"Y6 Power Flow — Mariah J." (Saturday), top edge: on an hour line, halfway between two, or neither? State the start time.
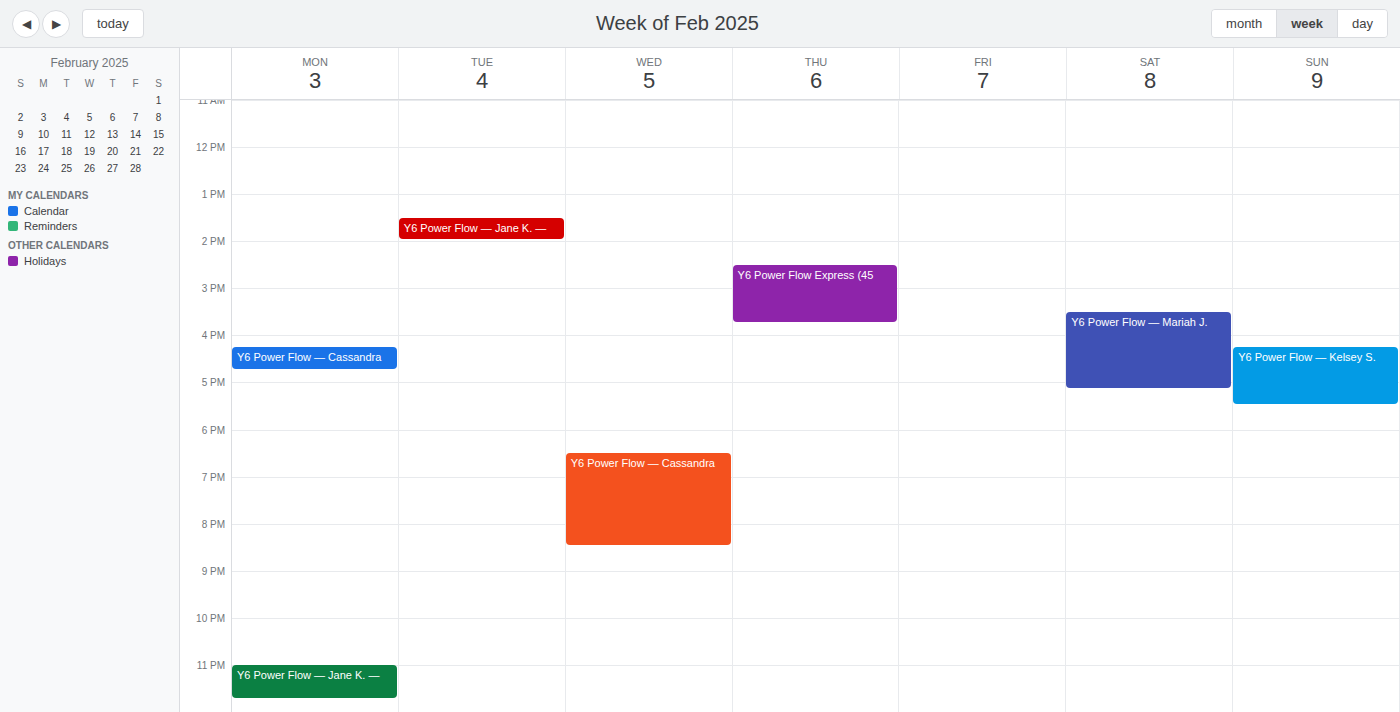
3:30 PM -- halfway between the 3 PM and 4 PM lines.